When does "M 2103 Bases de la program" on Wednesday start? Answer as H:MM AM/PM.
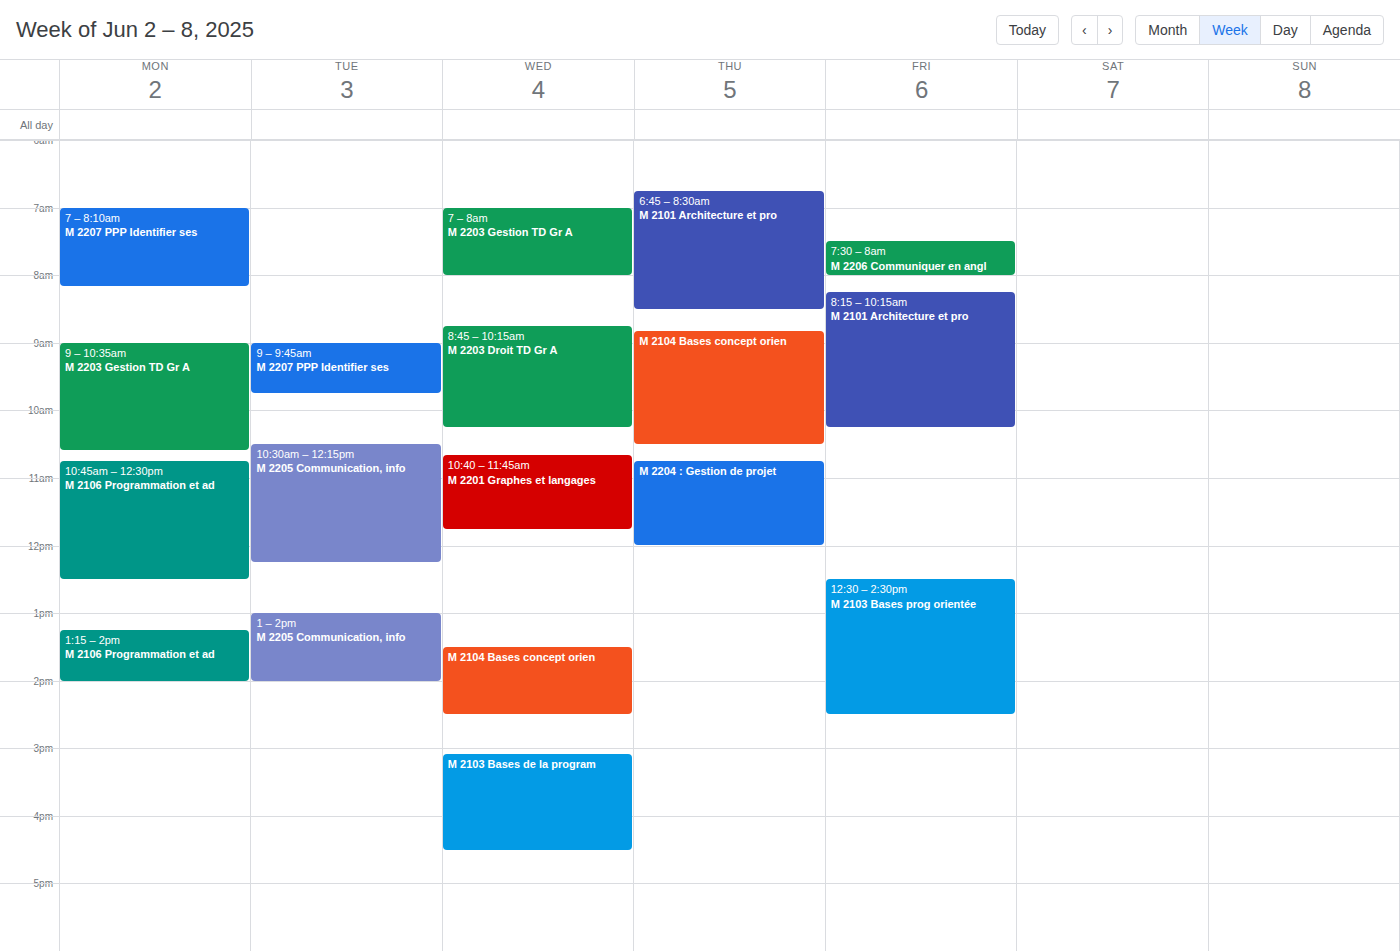
3:05 PM